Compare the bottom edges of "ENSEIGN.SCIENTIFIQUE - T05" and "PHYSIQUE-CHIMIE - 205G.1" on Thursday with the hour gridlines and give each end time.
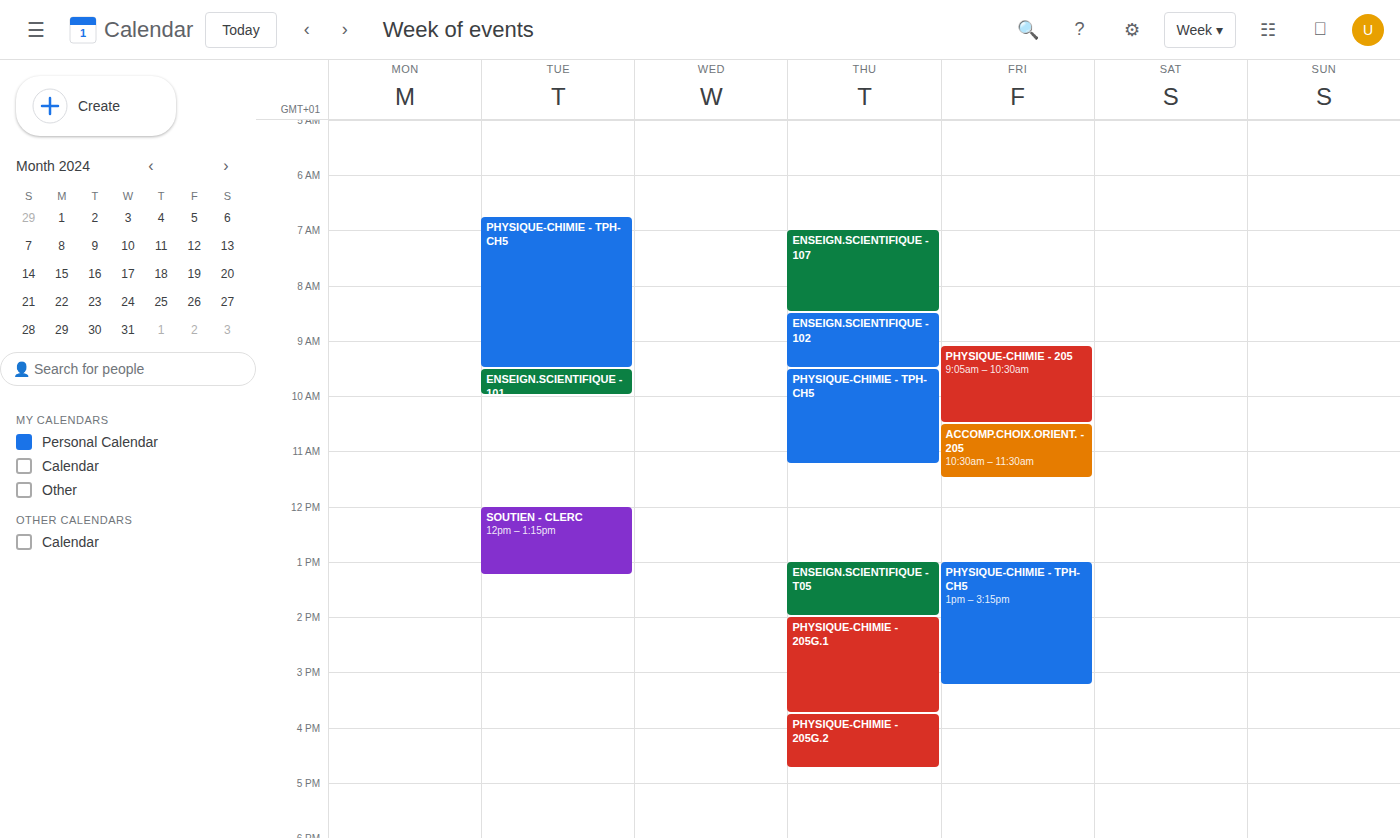
"ENSEIGN.SCIENTIFIQUE - T05": 2:00 PM, exactly on the 2 PM line. "PHYSIQUE-CHIMIE - 205G.1": 3:45 PM, neither: three quarters of the way from the 3 PM line to the 4 PM line.